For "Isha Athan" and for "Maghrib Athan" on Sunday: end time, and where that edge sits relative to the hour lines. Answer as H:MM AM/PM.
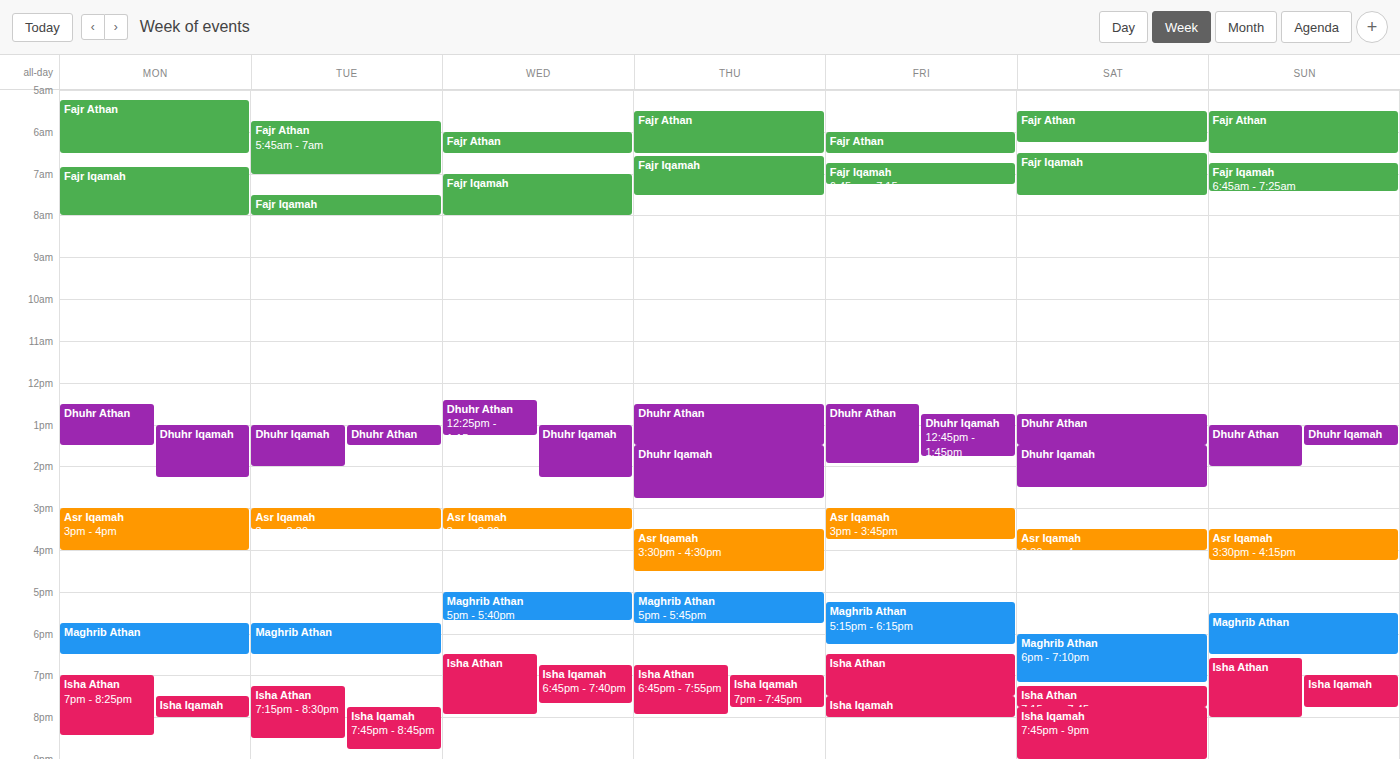
"Isha Athan": 8:00 PM, exactly on the 8 PM line. "Maghrib Athan": 6:30 PM, halfway between the 6 PM and 7 PM lines.